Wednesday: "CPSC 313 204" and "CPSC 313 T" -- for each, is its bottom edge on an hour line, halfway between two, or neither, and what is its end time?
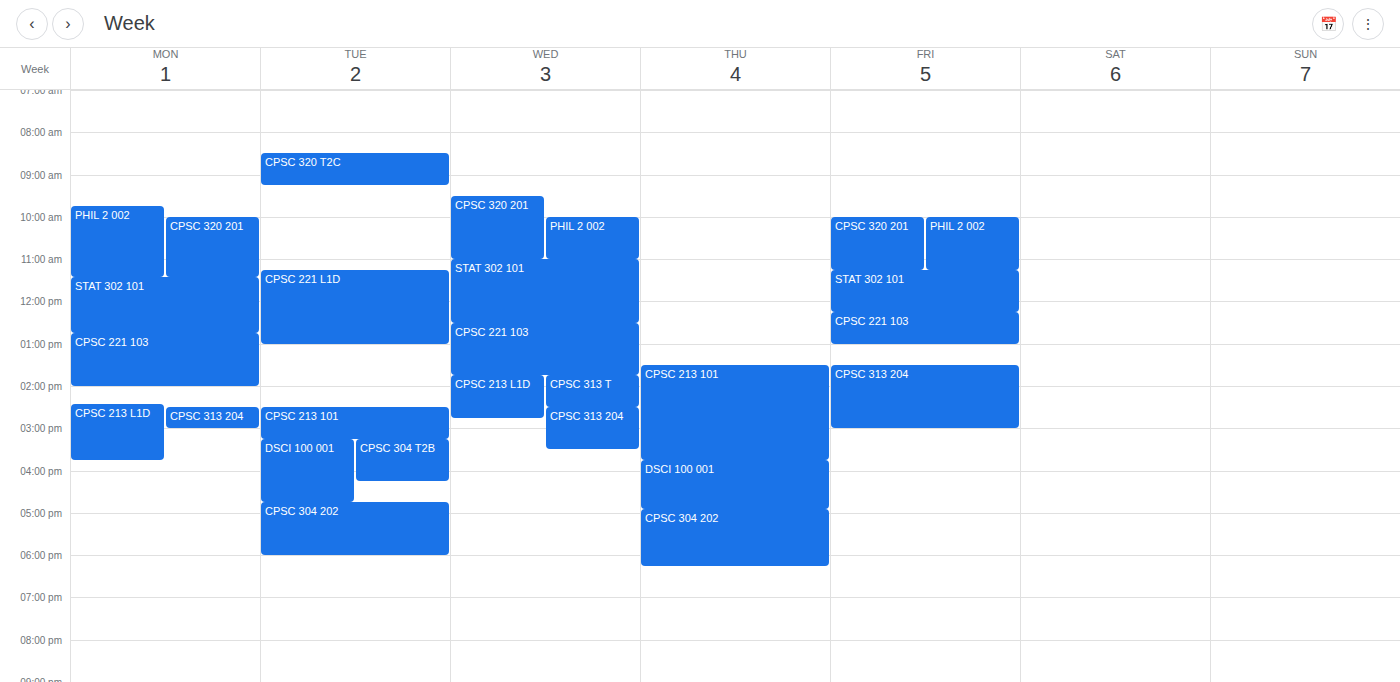
"CPSC 313 204": 3:30 PM, halfway between the 3 PM and 4 PM lines. "CPSC 313 T": 2:30 PM, halfway between the 2 PM and 3 PM lines.